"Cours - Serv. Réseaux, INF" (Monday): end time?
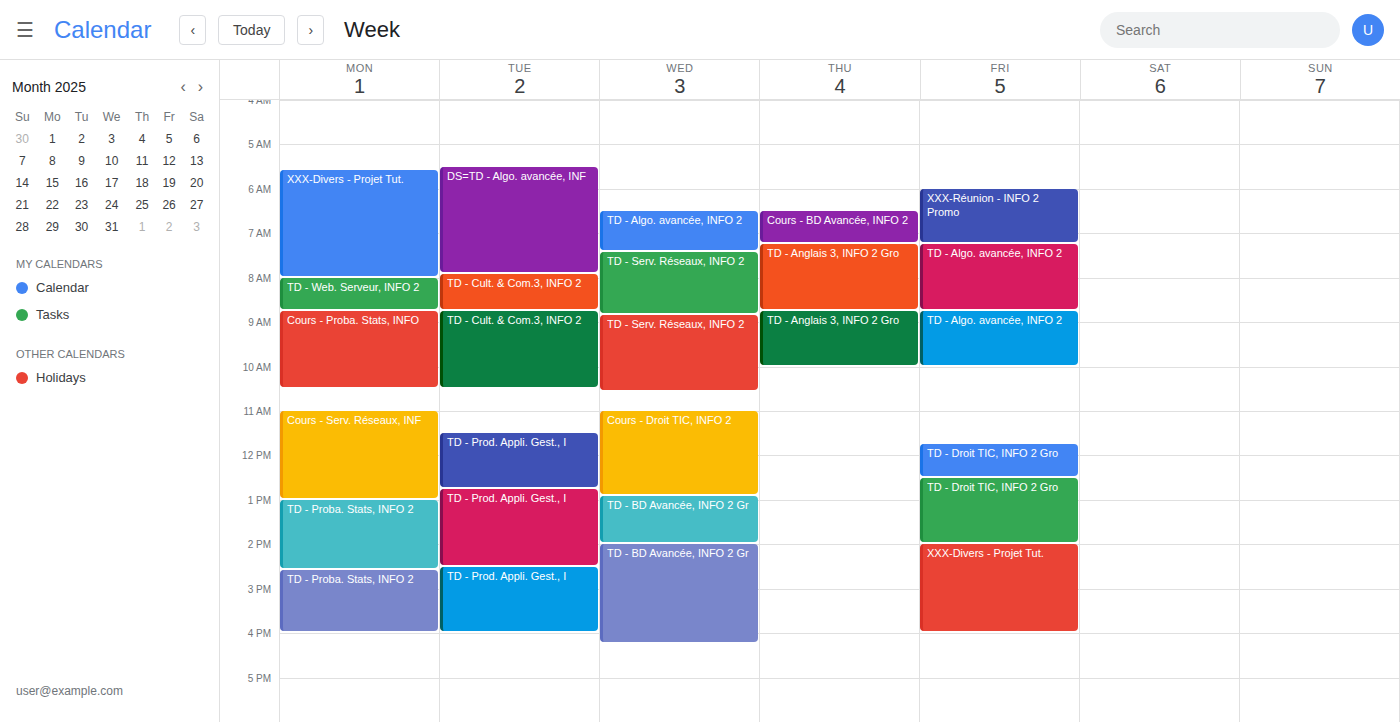
1:00 PM